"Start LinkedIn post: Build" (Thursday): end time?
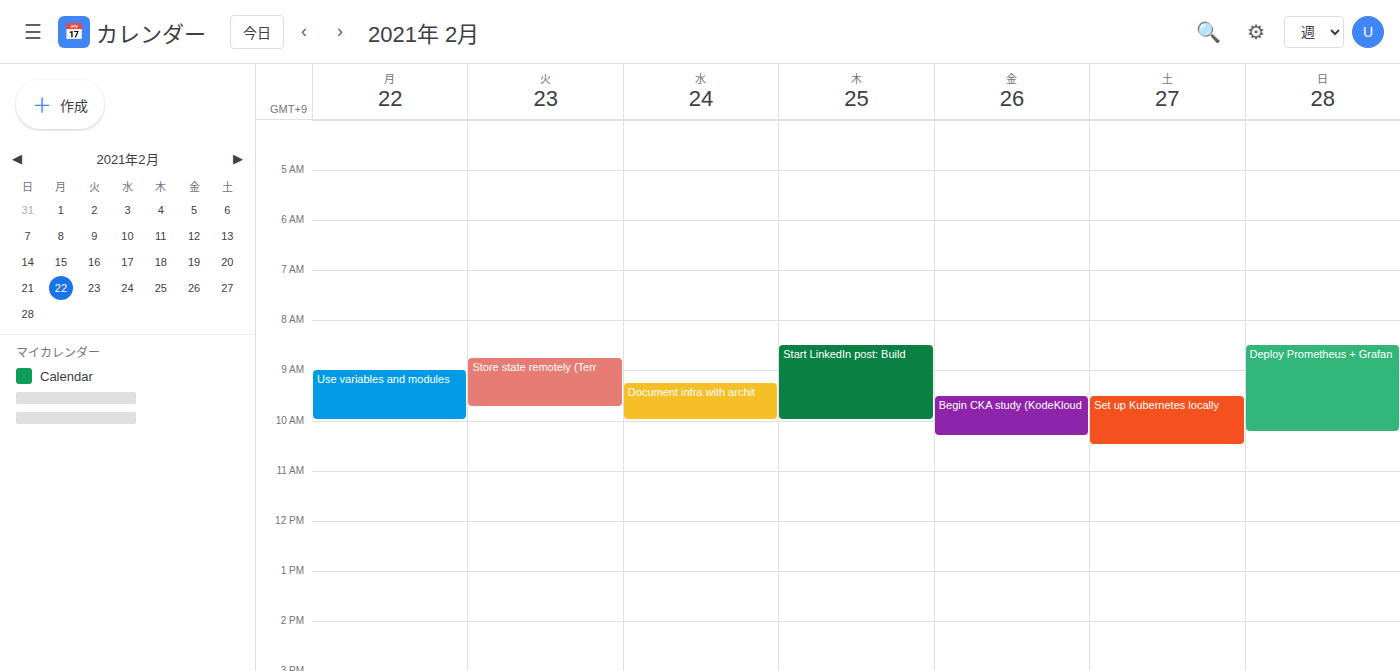
10:00